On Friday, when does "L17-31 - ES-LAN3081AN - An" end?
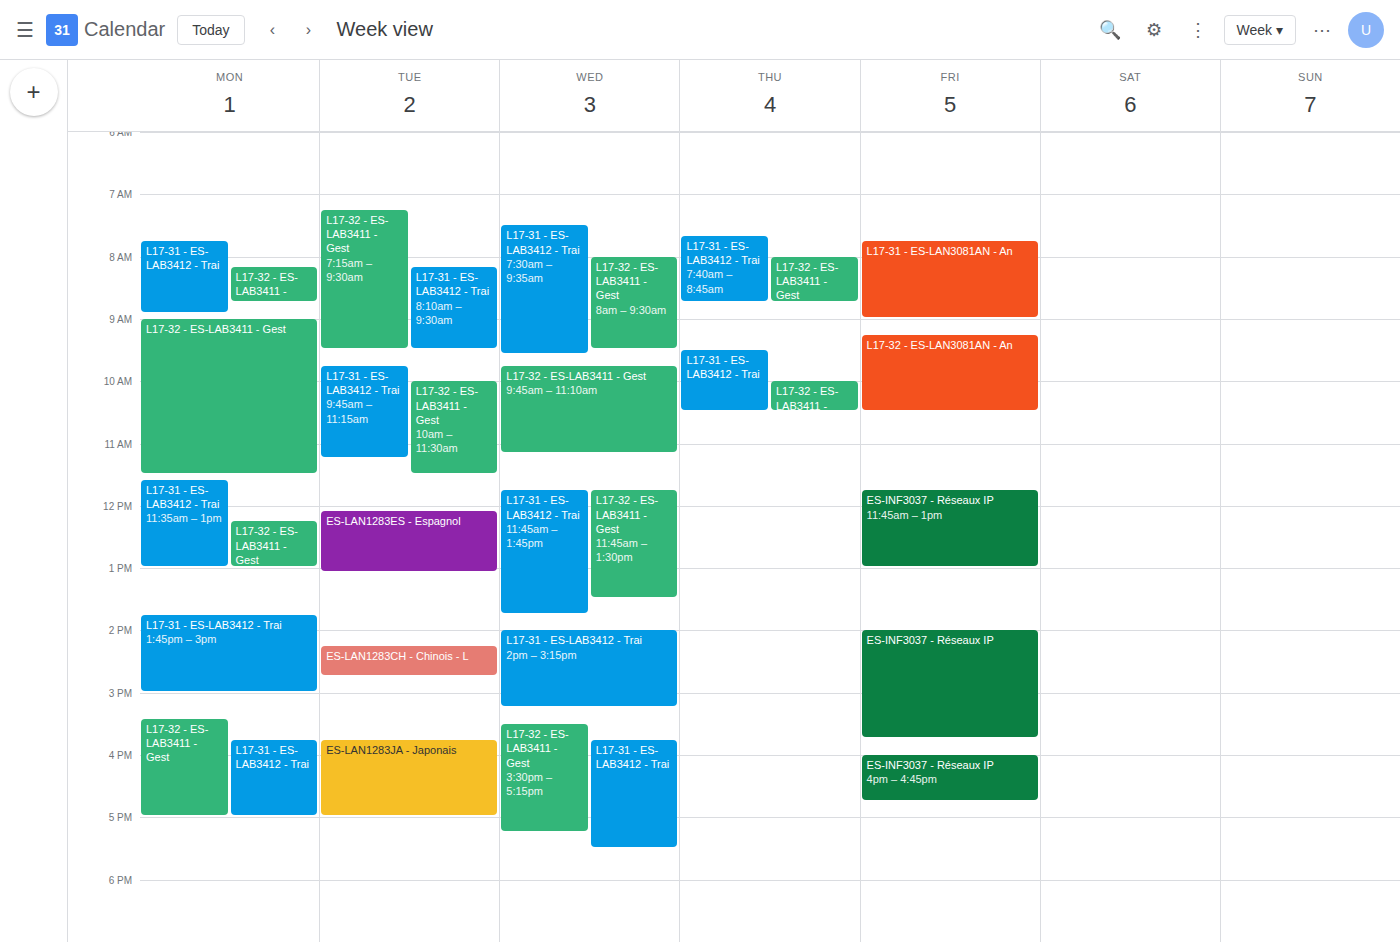
9:00 AM